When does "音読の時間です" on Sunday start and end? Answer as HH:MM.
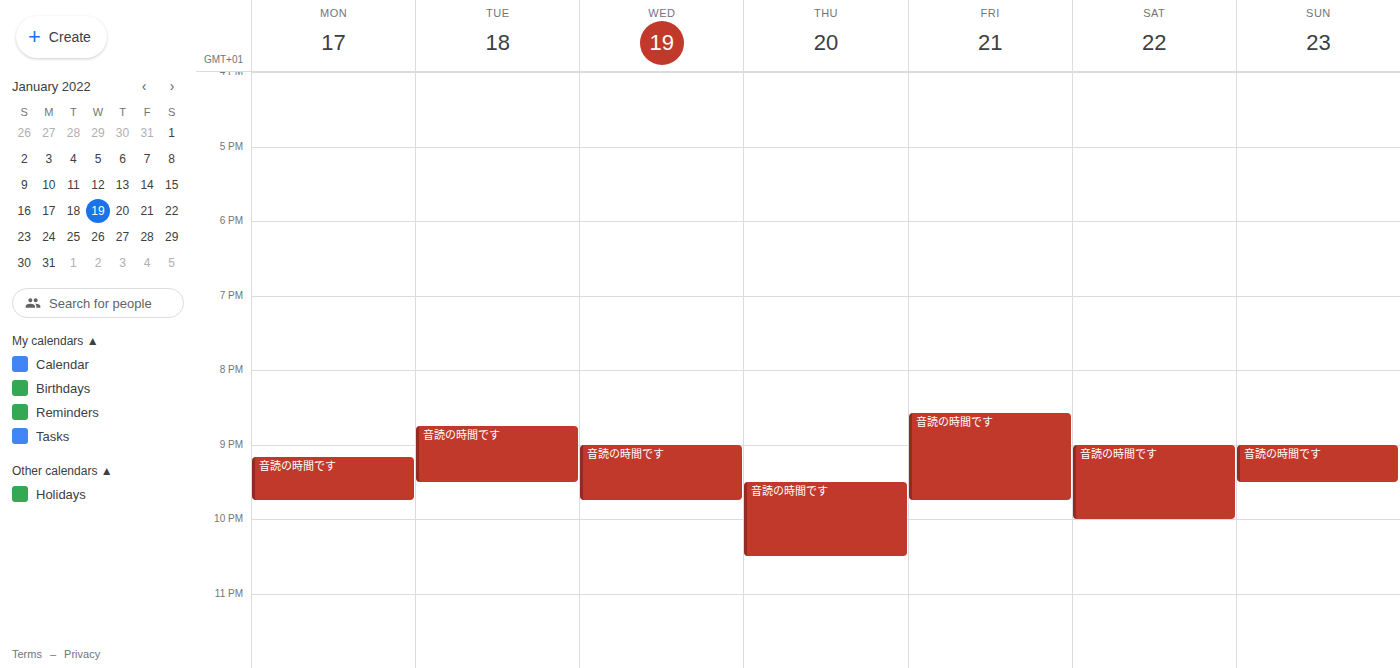
21:00 to 21:30